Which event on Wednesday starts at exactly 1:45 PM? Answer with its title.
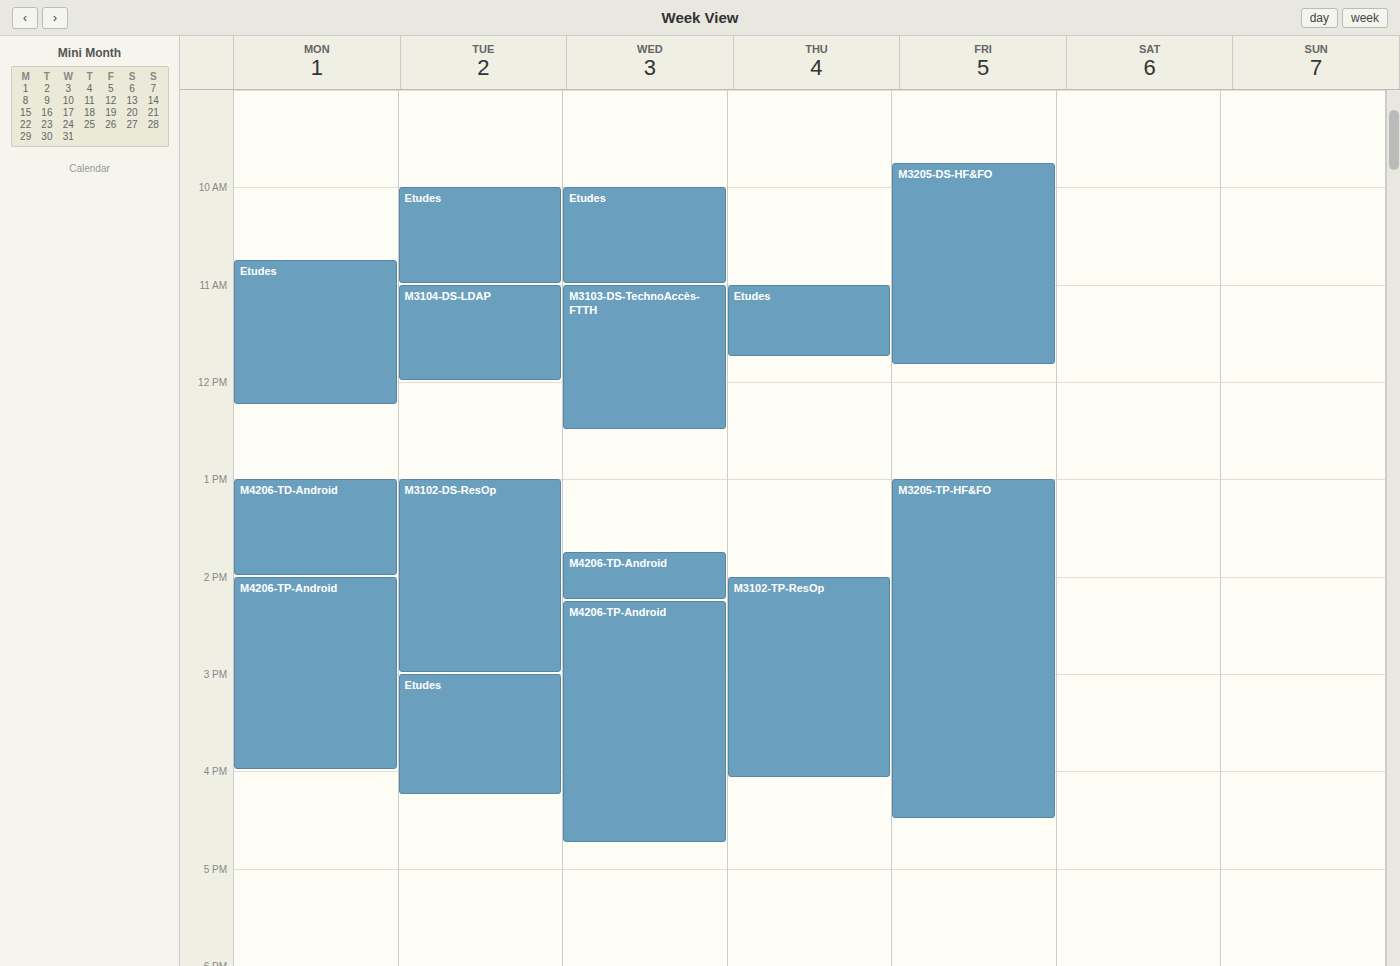
"M4206-TD-Android"